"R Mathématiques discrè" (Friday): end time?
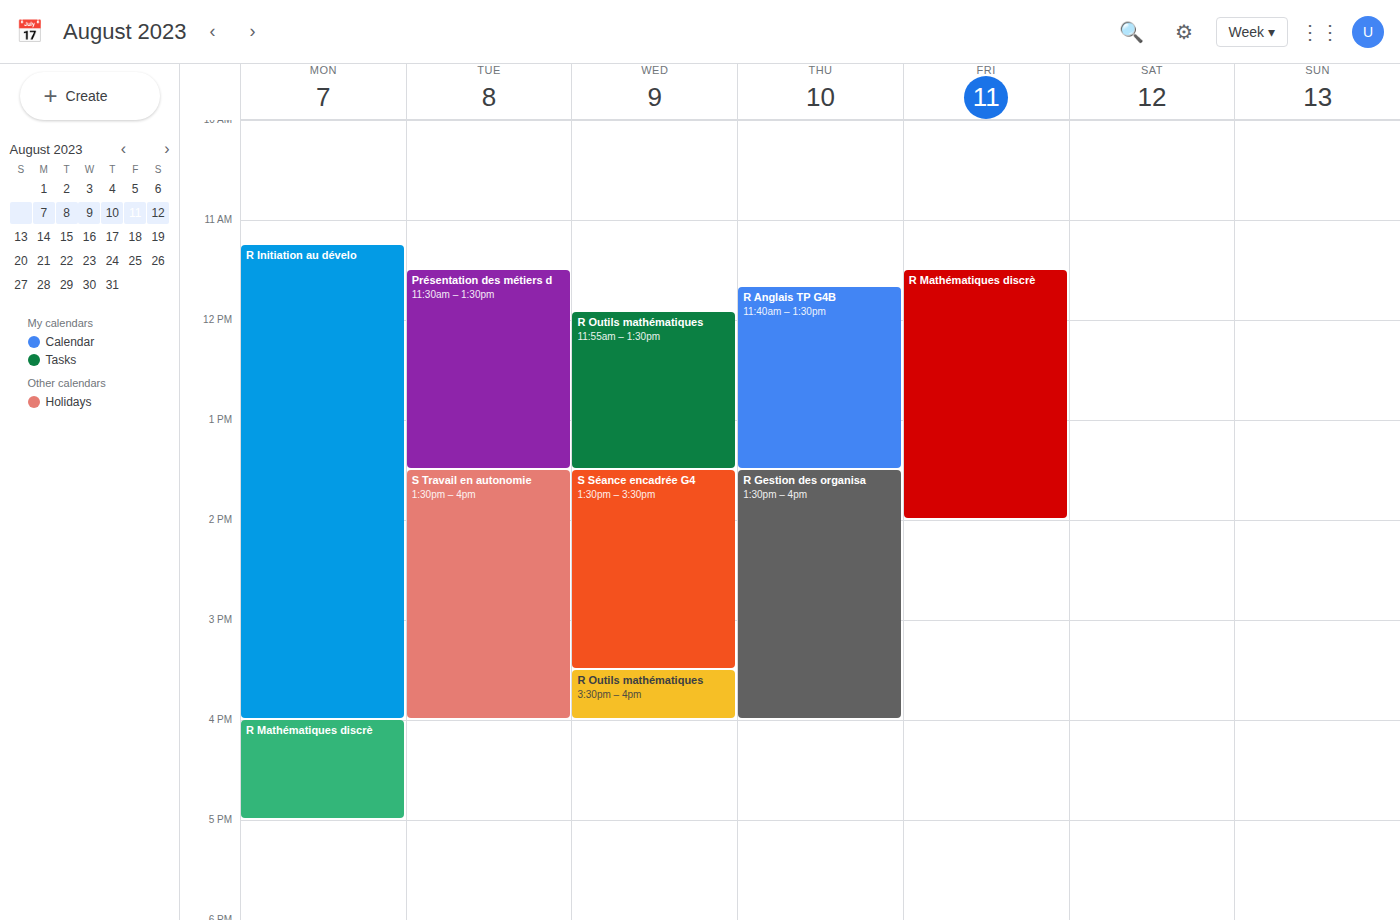
2:00 PM